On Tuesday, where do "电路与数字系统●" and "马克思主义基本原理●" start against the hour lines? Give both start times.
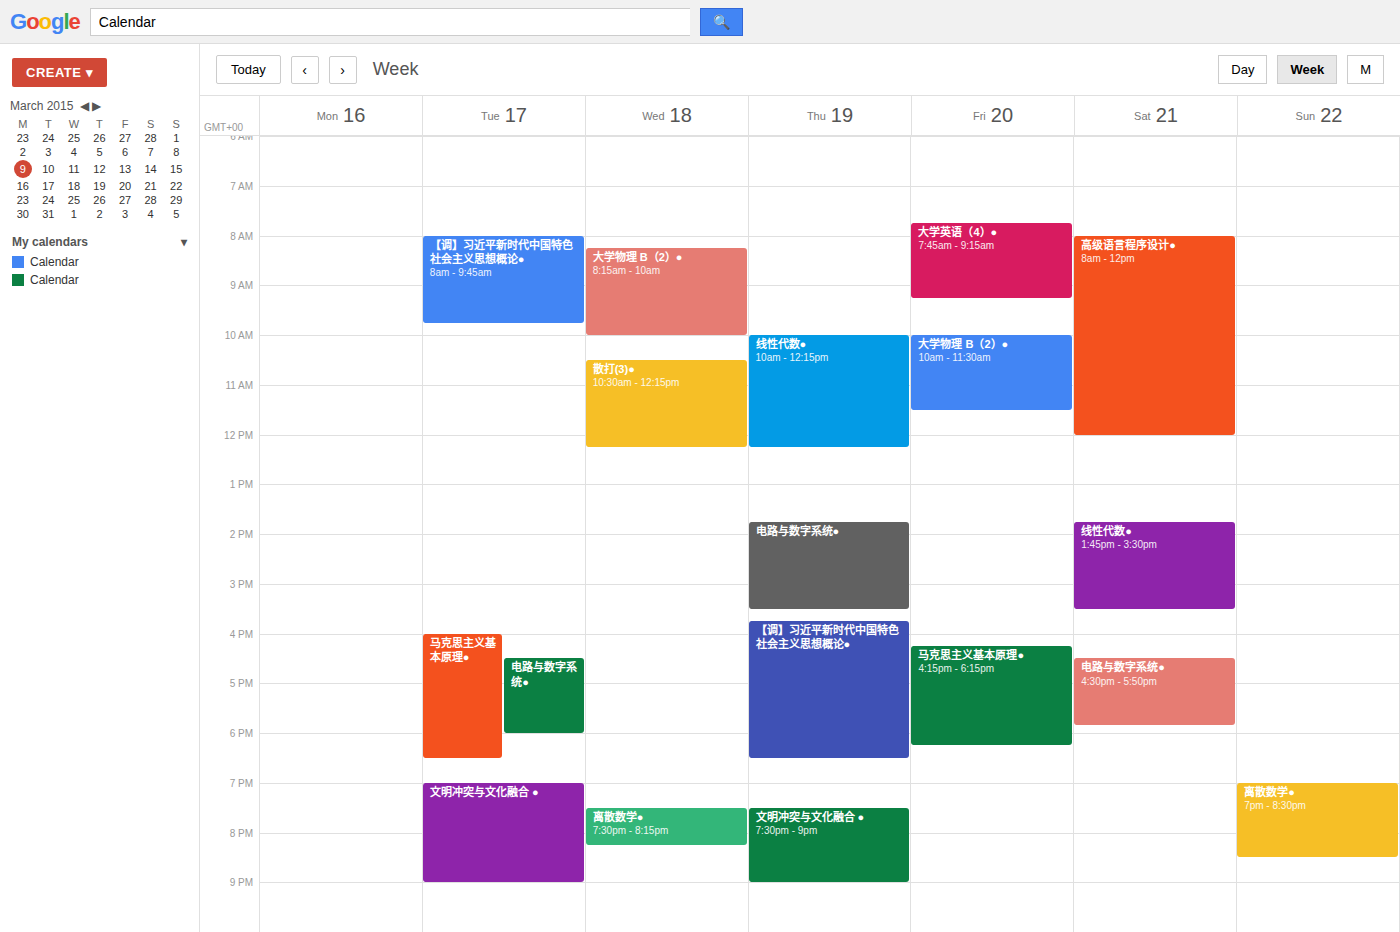
"电路与数字系统●": 16:30, halfway between the 16:00 and 17:00 lines. "马克思主义基本原理●": 16:00, exactly on the 16:00 line.